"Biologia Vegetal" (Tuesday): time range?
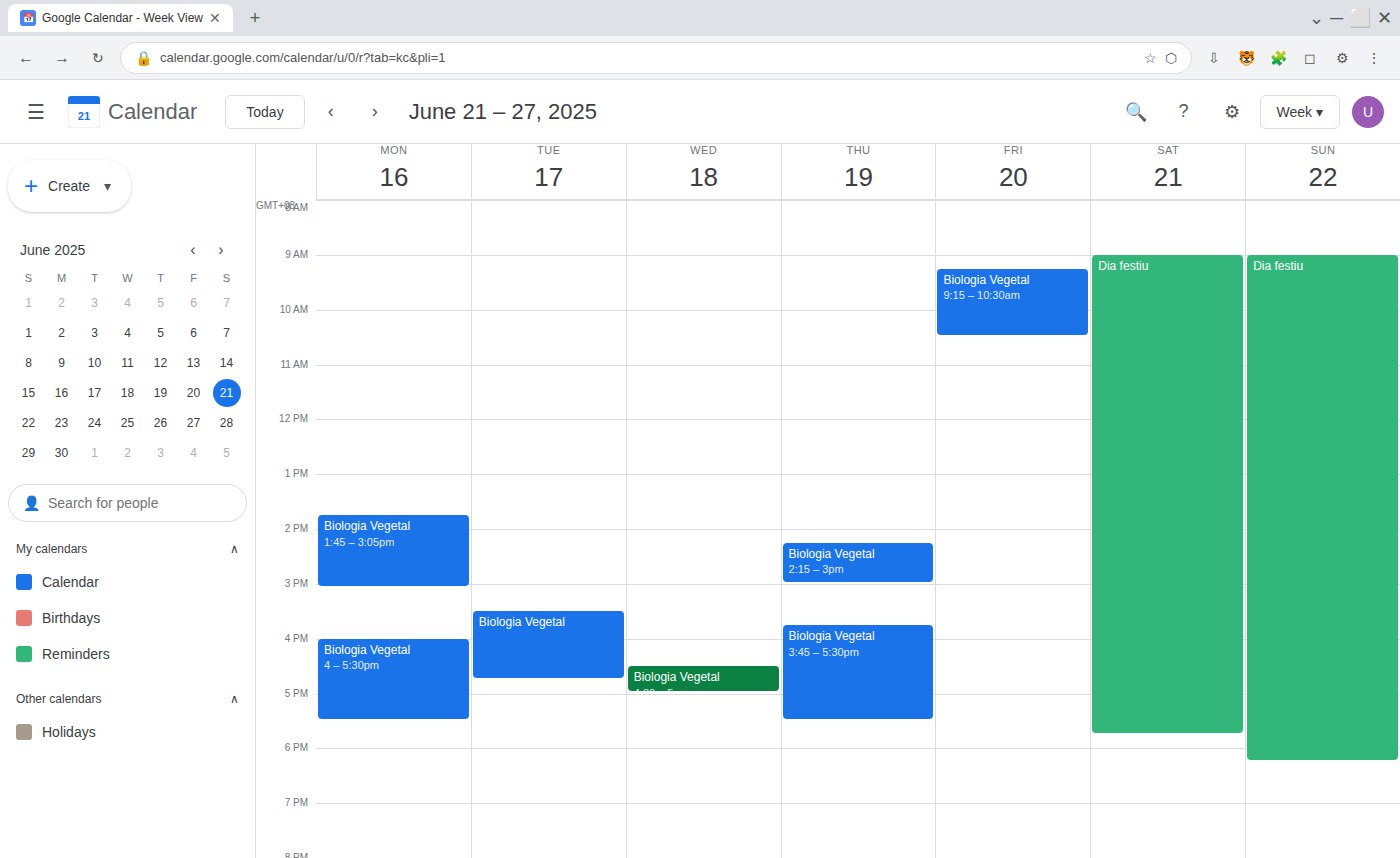
3:30 PM to 4:45 PM